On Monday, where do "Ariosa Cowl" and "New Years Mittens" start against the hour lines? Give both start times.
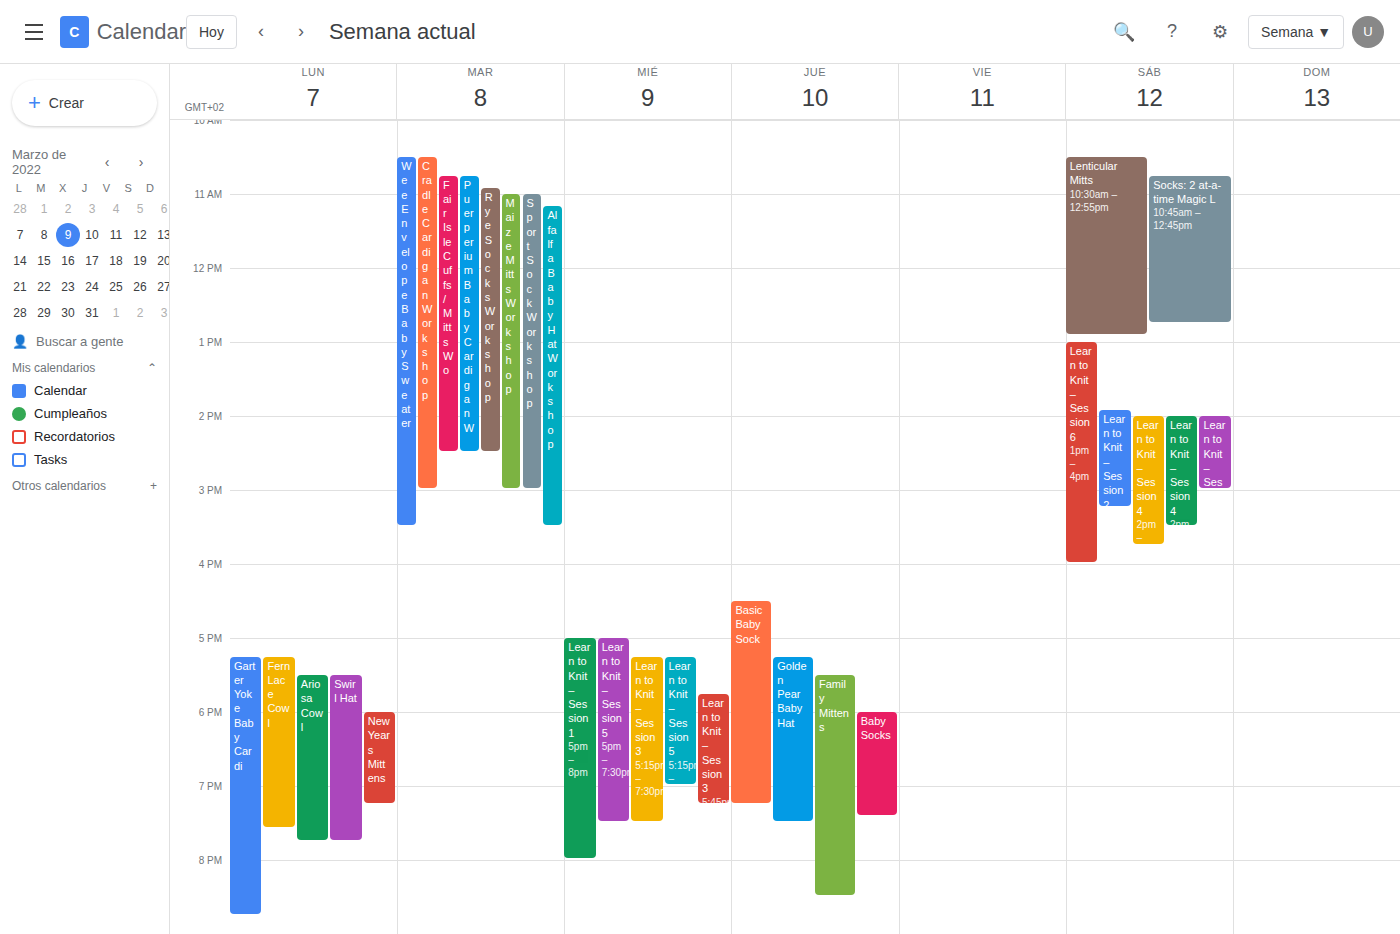
"Ariosa Cowl": 5:30 PM, halfway between the 5 PM and 6 PM lines. "New Years Mittens": 6:00 PM, exactly on the 6 PM line.